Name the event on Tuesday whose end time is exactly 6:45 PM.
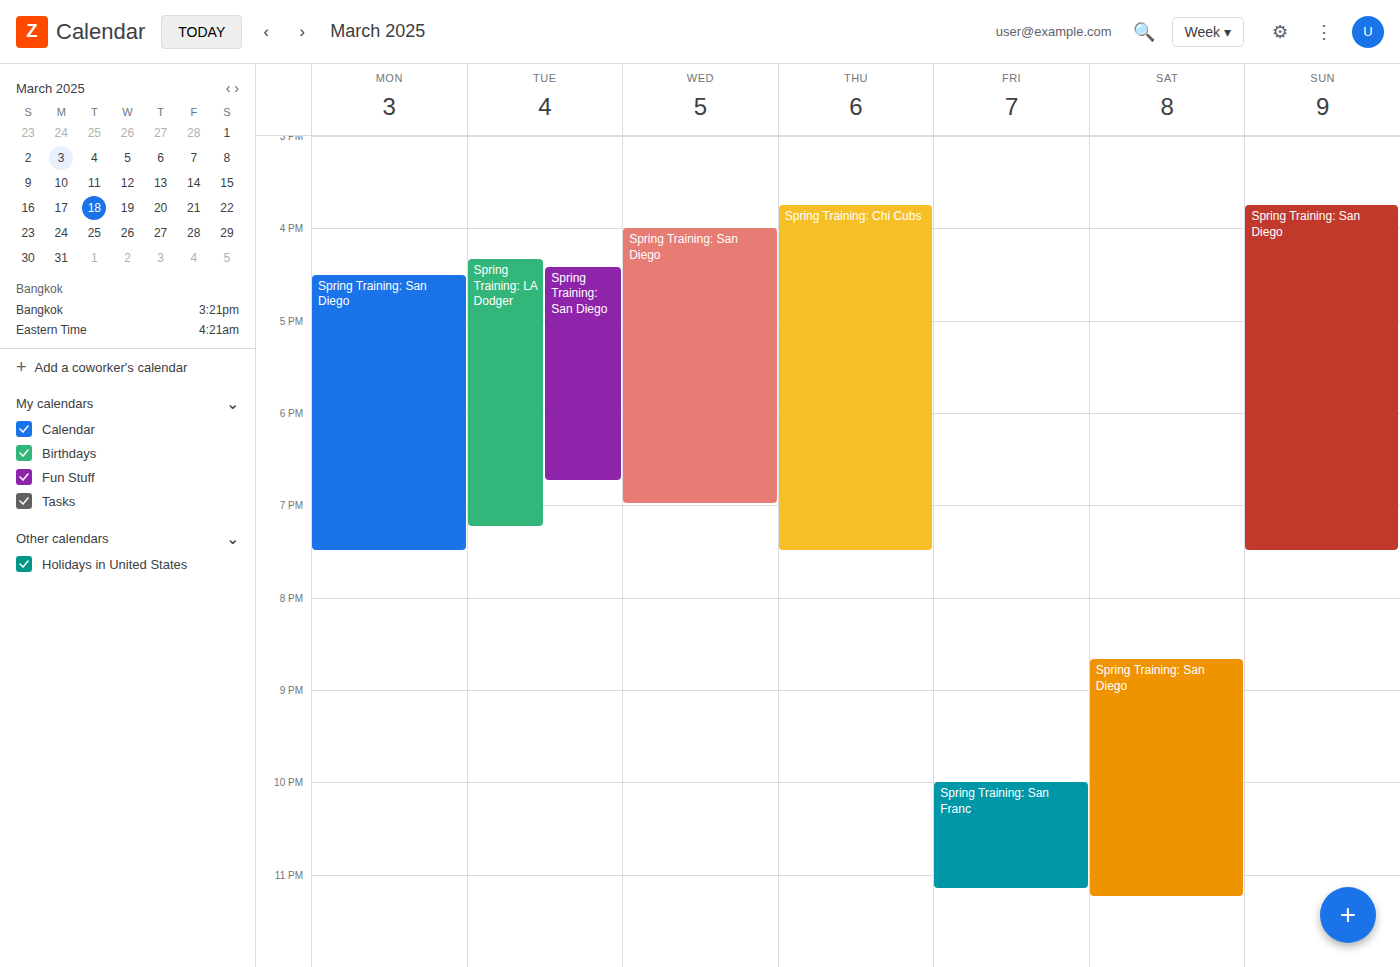
"Spring Training: San Diego"